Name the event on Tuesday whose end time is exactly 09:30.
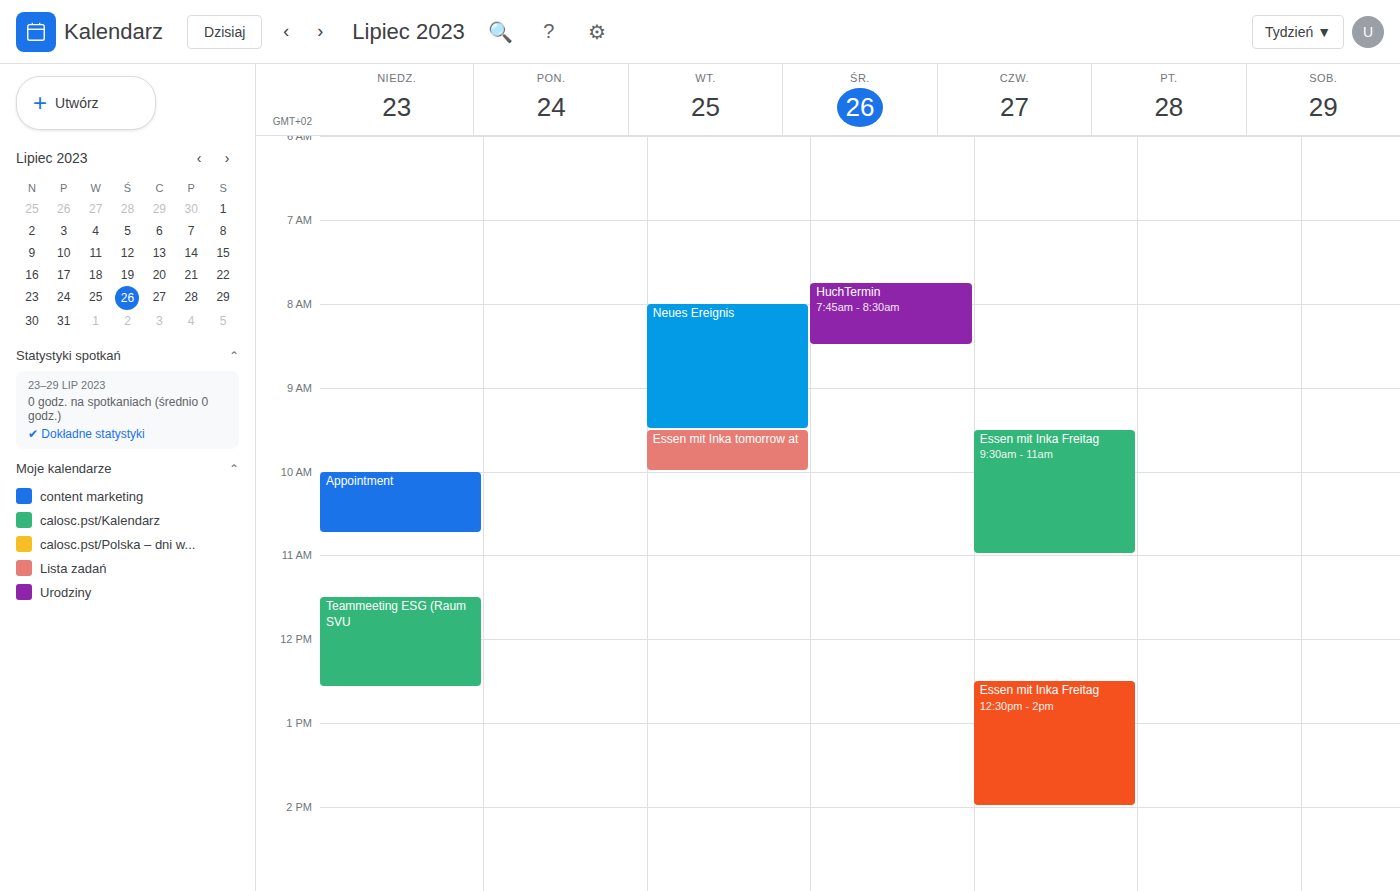
"Neues Ereignis"